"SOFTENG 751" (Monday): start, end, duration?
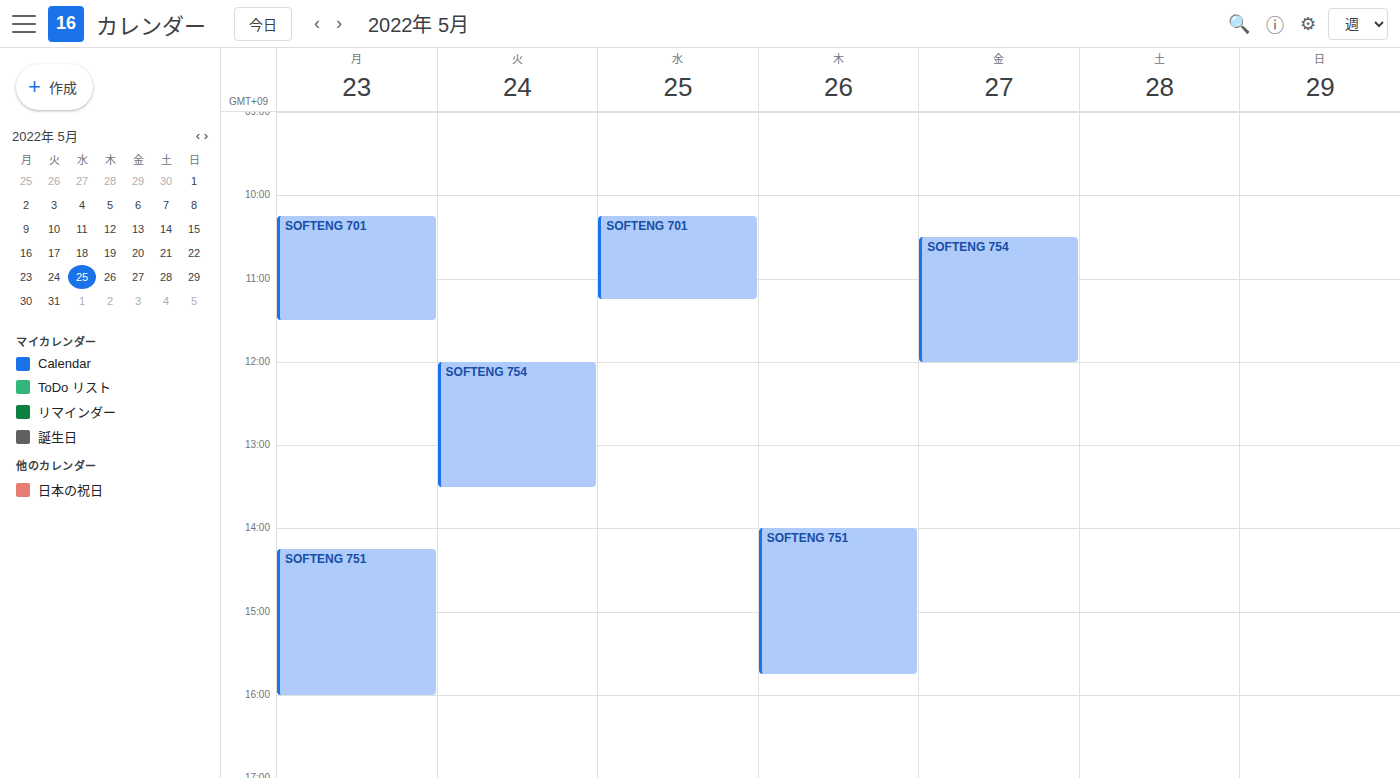
2:15 PM to 4:00 PM, 1 hour 45 minutes